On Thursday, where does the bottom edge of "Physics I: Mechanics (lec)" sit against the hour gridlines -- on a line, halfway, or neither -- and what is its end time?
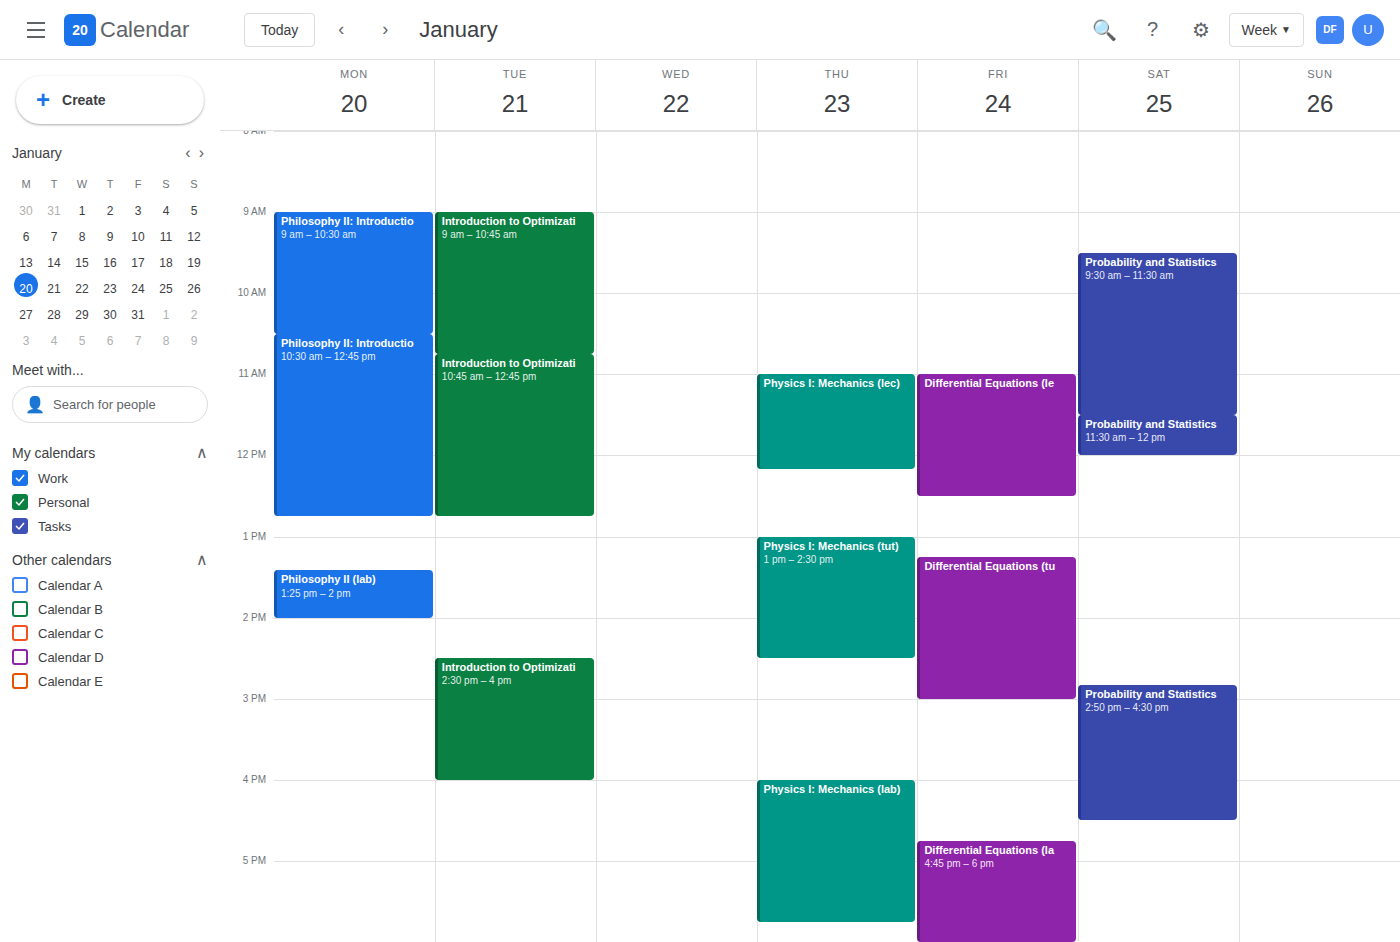
12:10 PM -- neither: 10 minutes below the 12 PM line and 50 minutes above the 1 PM line.